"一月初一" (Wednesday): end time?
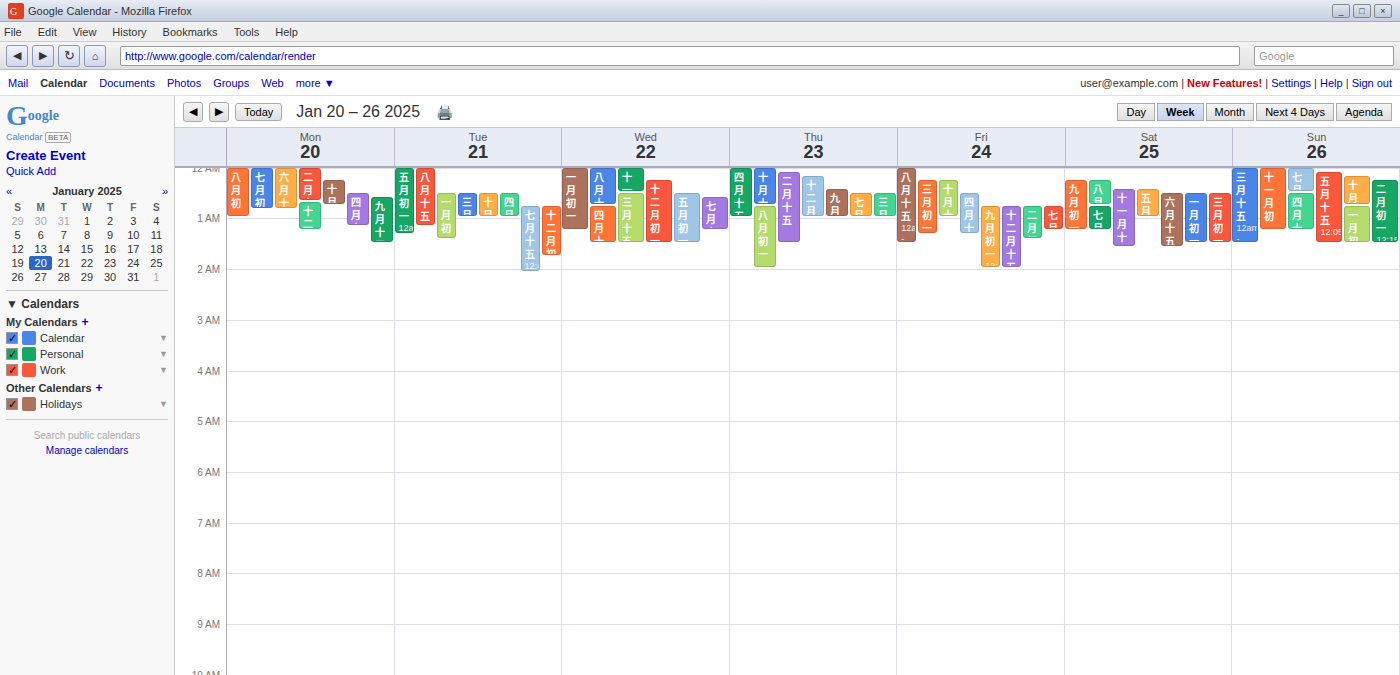
1:15 AM